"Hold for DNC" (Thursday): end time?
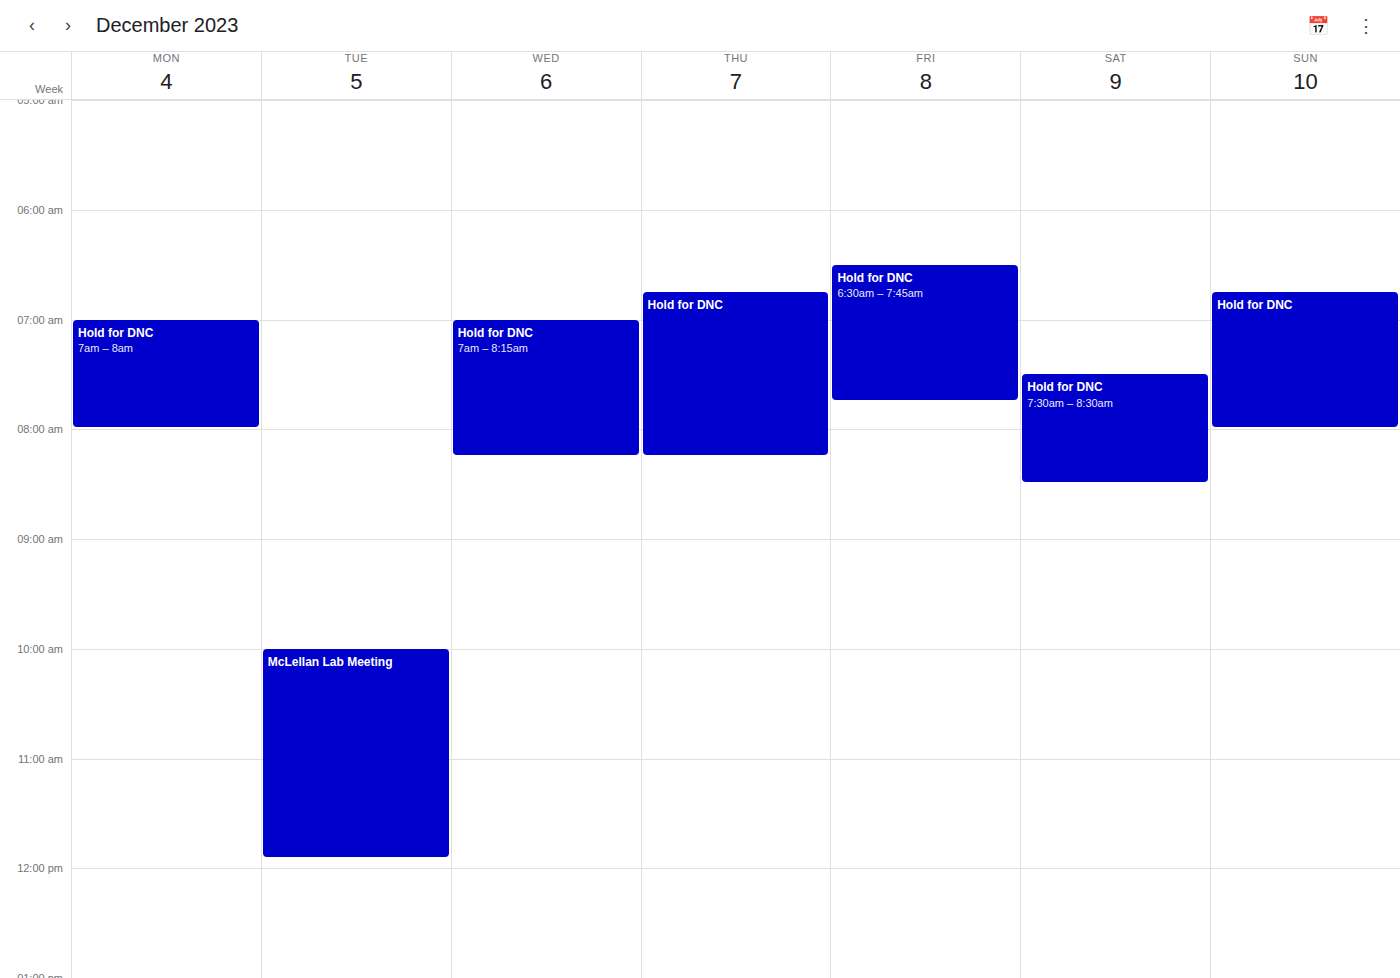
8:15 AM